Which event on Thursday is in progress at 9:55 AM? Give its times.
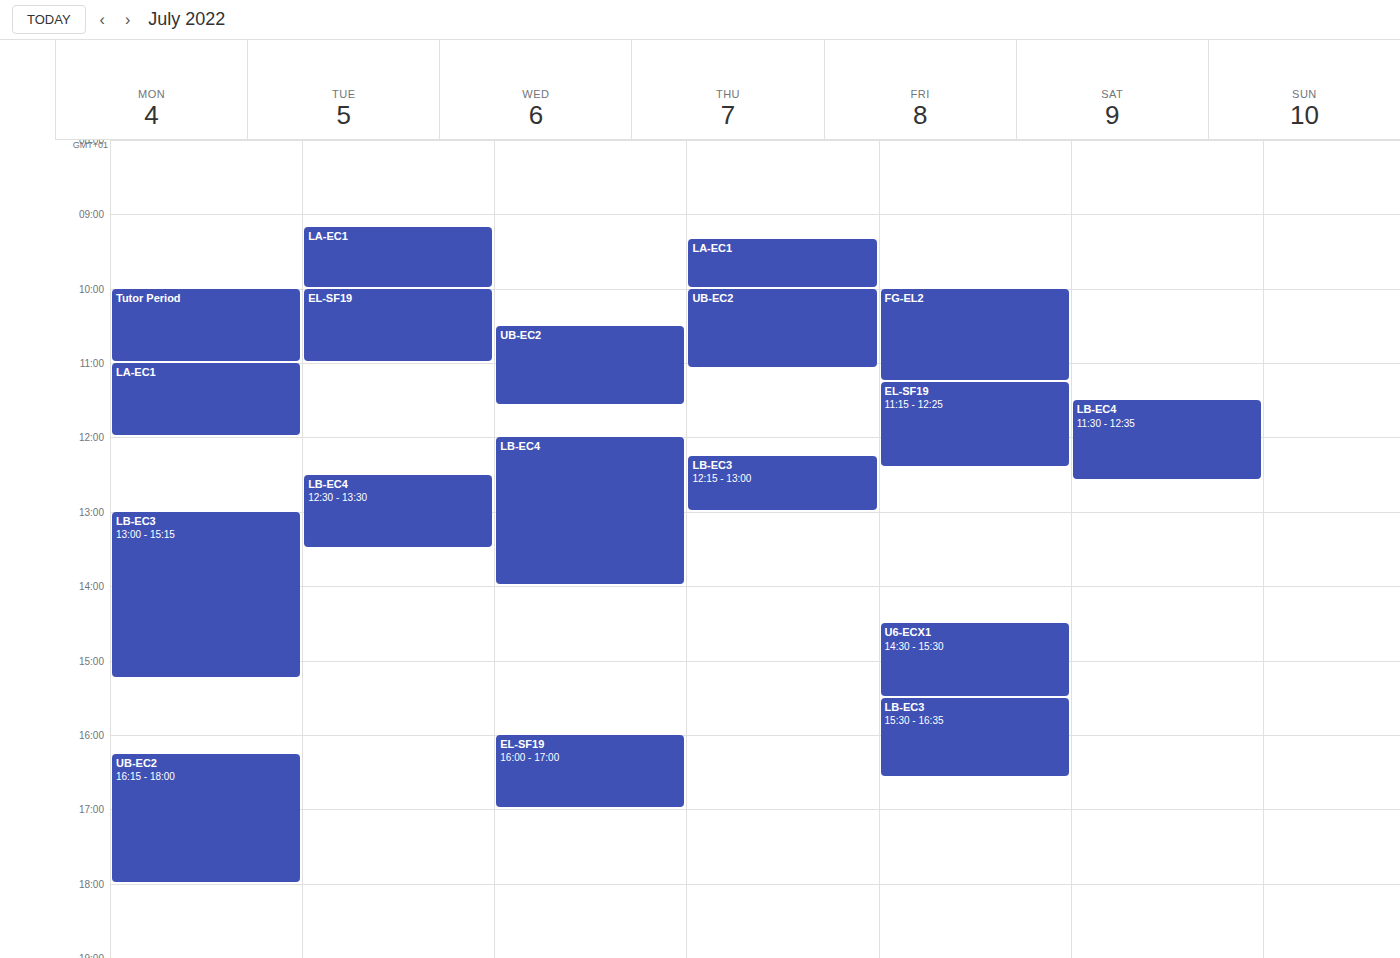
"LA-EC1", 9:20 AM to 10:00 AM